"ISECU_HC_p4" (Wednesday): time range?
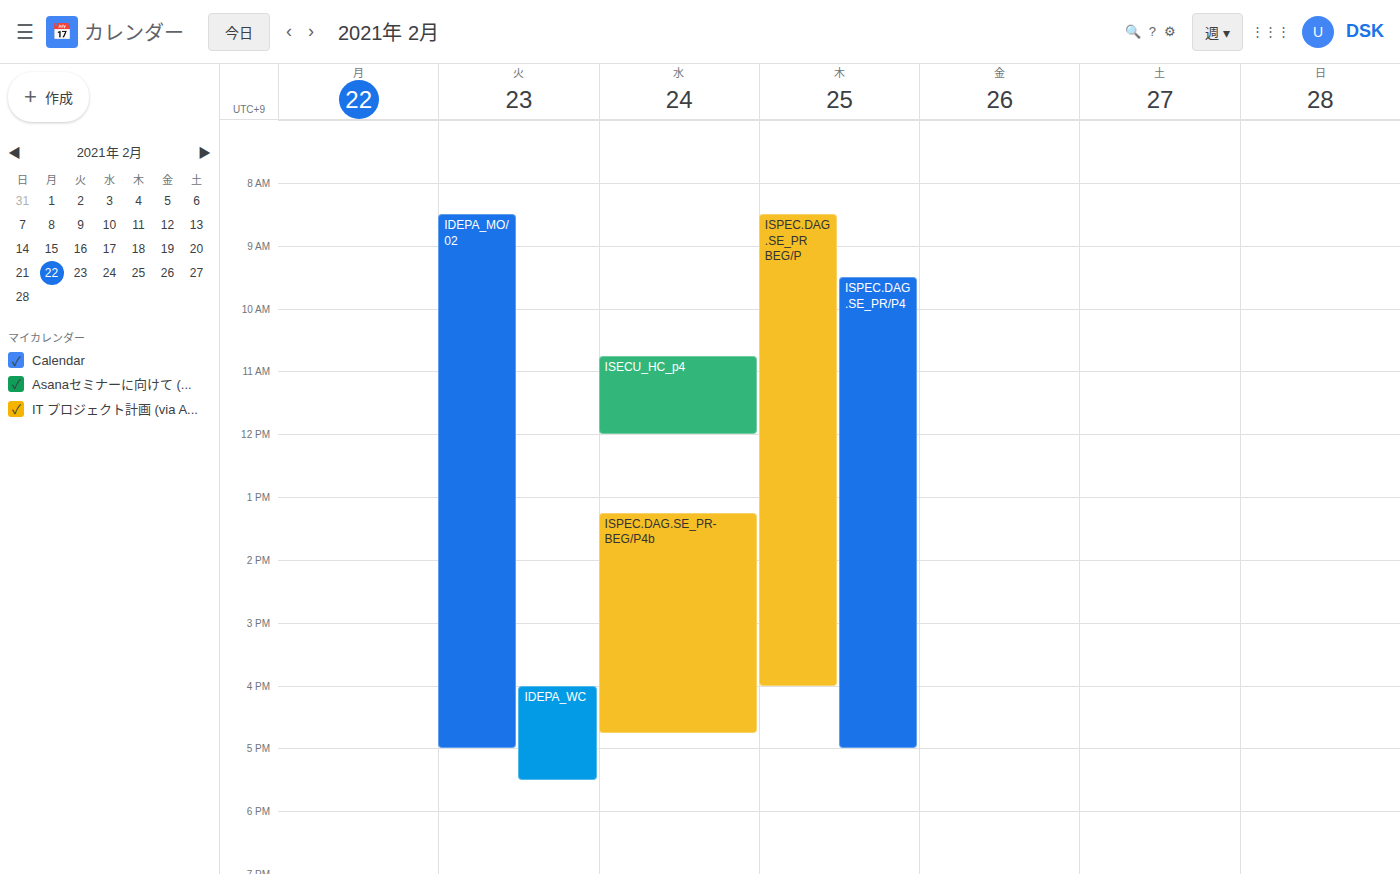
10:45 AM to 12:00 PM